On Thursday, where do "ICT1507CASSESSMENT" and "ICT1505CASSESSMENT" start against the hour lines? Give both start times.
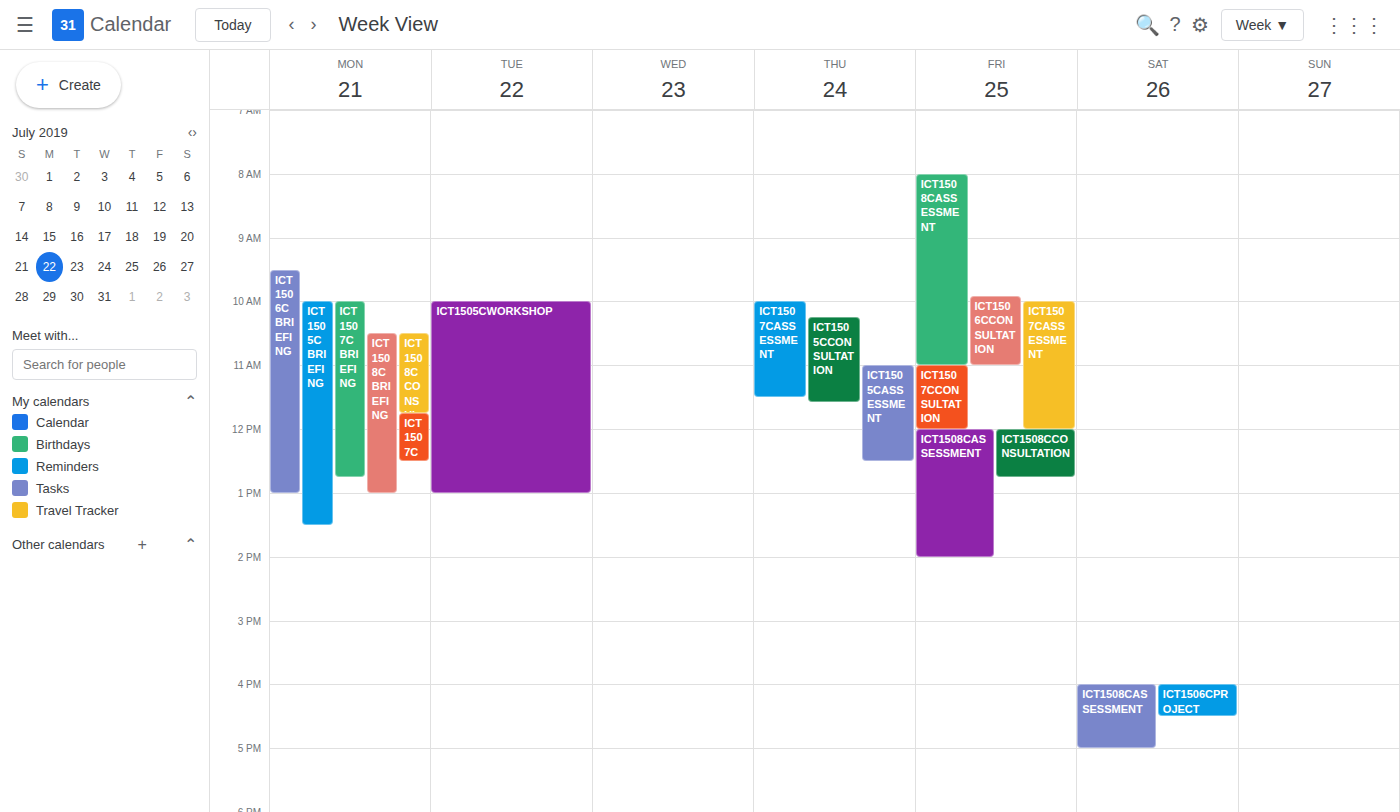
"ICT1507CASSESSMENT": 10:00 AM, exactly on the 10 AM line. "ICT1505CASSESSMENT": 11:00 AM, exactly on the 11 AM line.